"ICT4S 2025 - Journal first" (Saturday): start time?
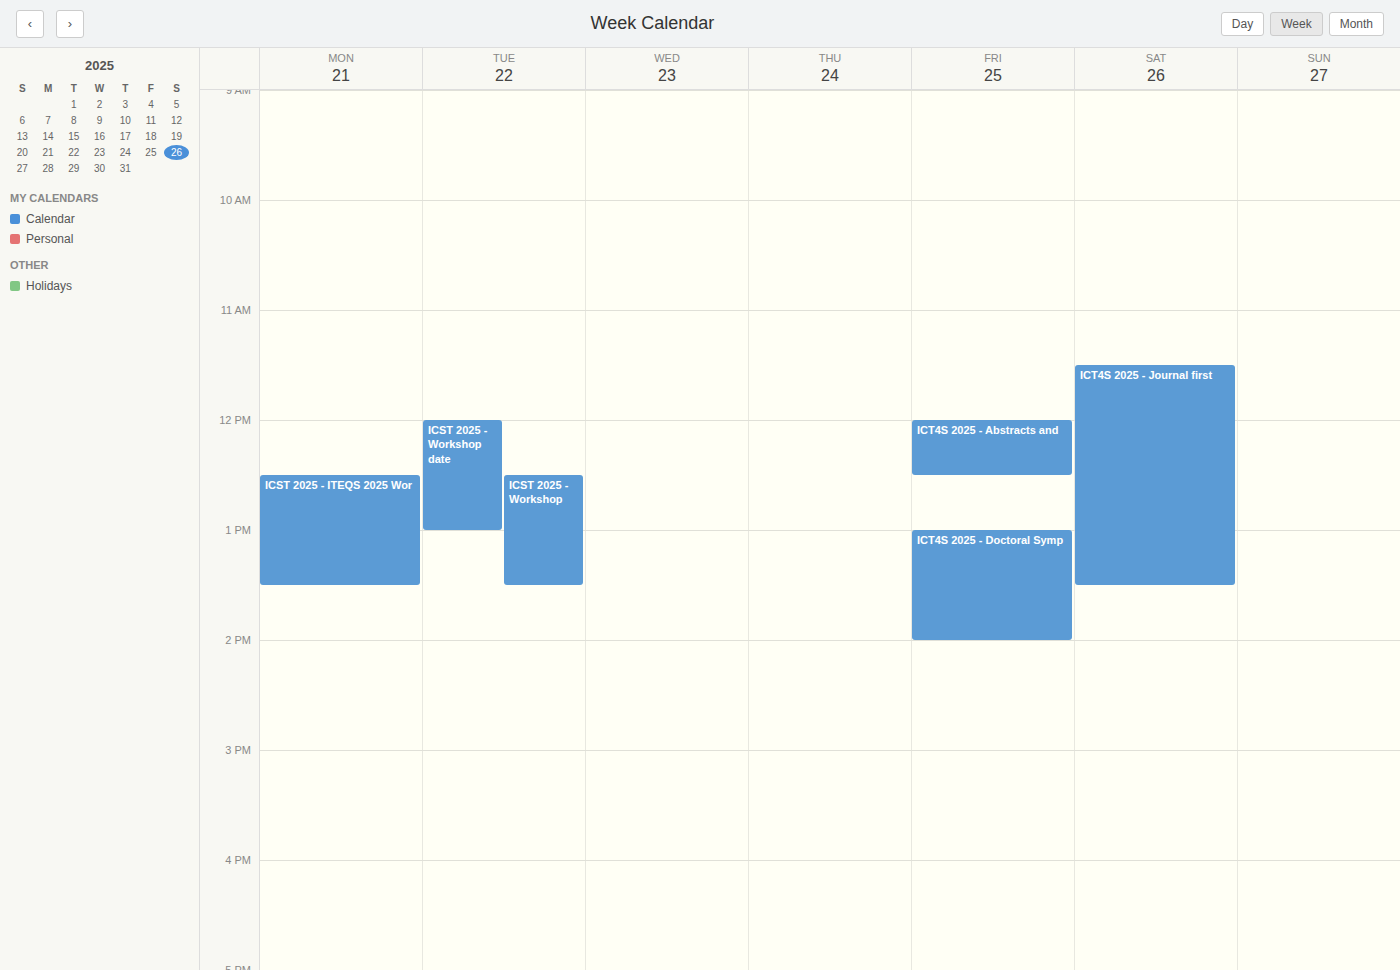
11:30